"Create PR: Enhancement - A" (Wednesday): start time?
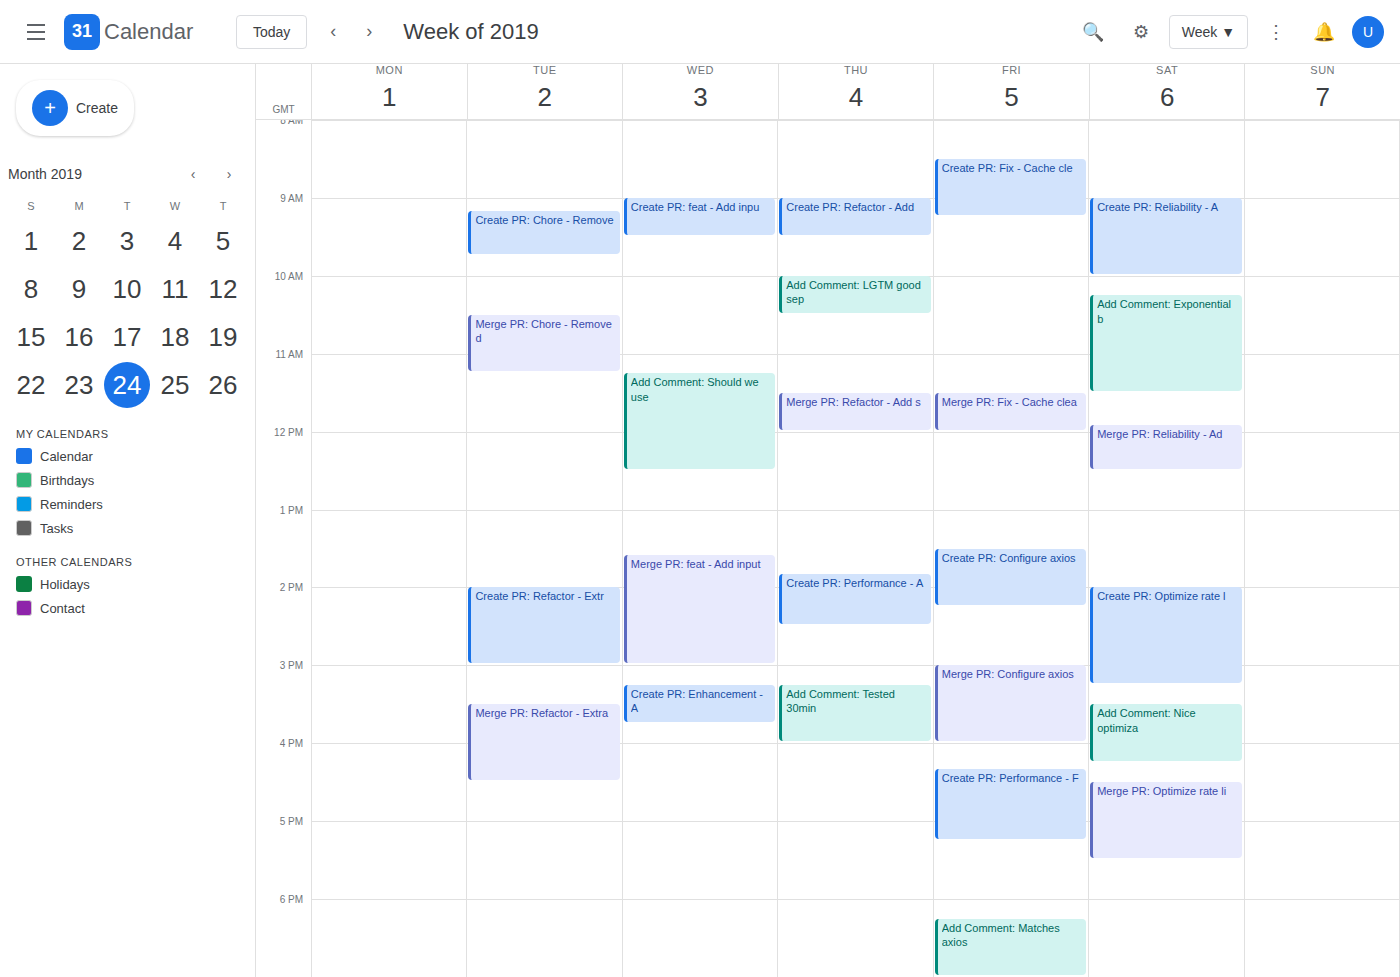
15:15